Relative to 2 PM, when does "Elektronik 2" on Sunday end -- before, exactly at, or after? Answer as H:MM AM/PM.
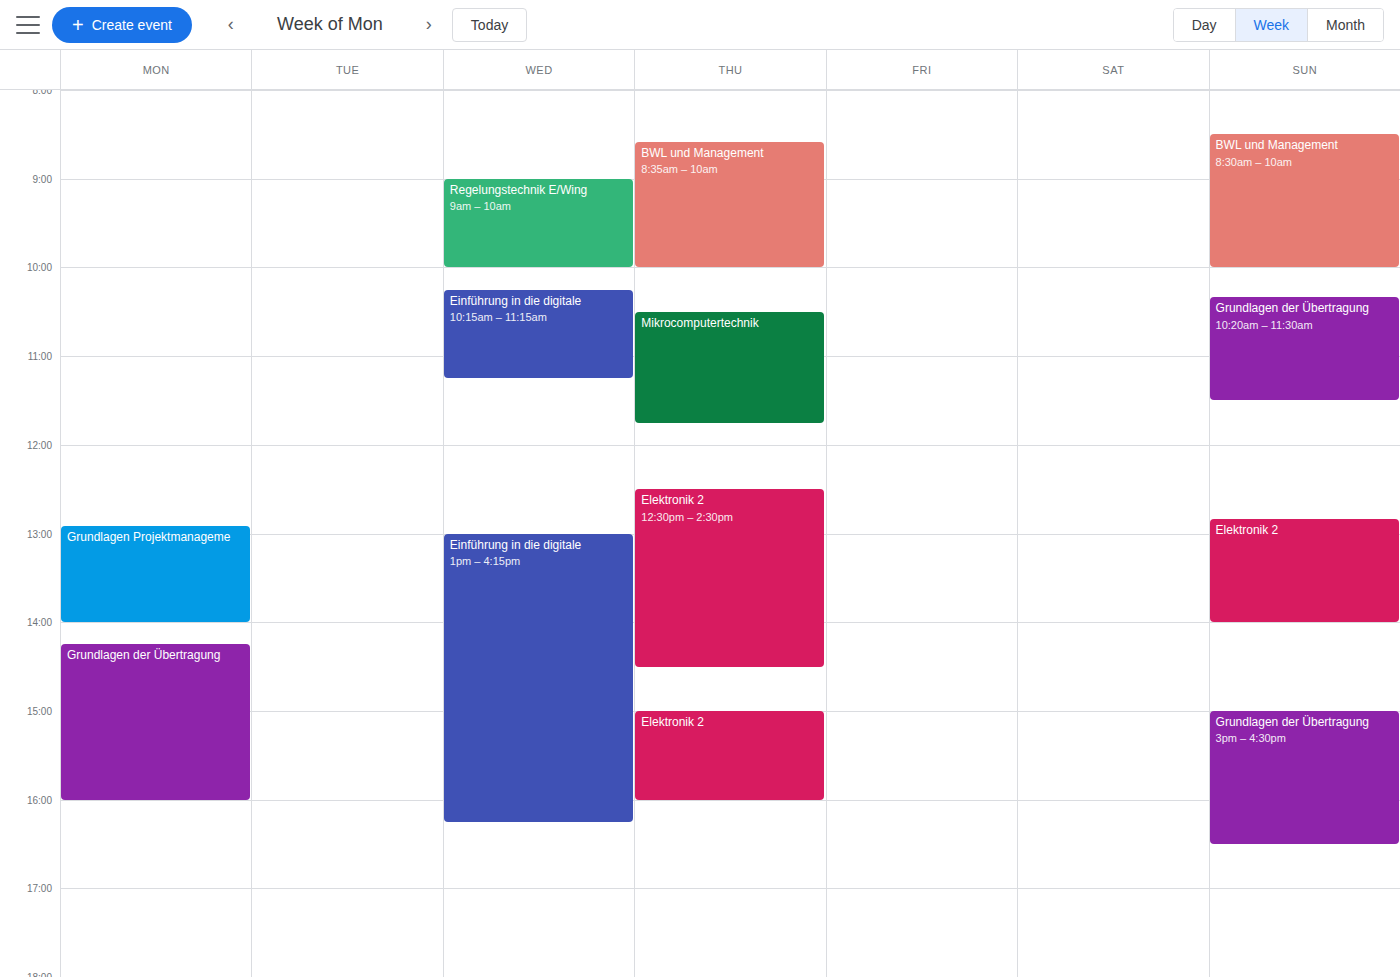
2:00 PM -- exactly at 2 PM, on the 2 PM line.